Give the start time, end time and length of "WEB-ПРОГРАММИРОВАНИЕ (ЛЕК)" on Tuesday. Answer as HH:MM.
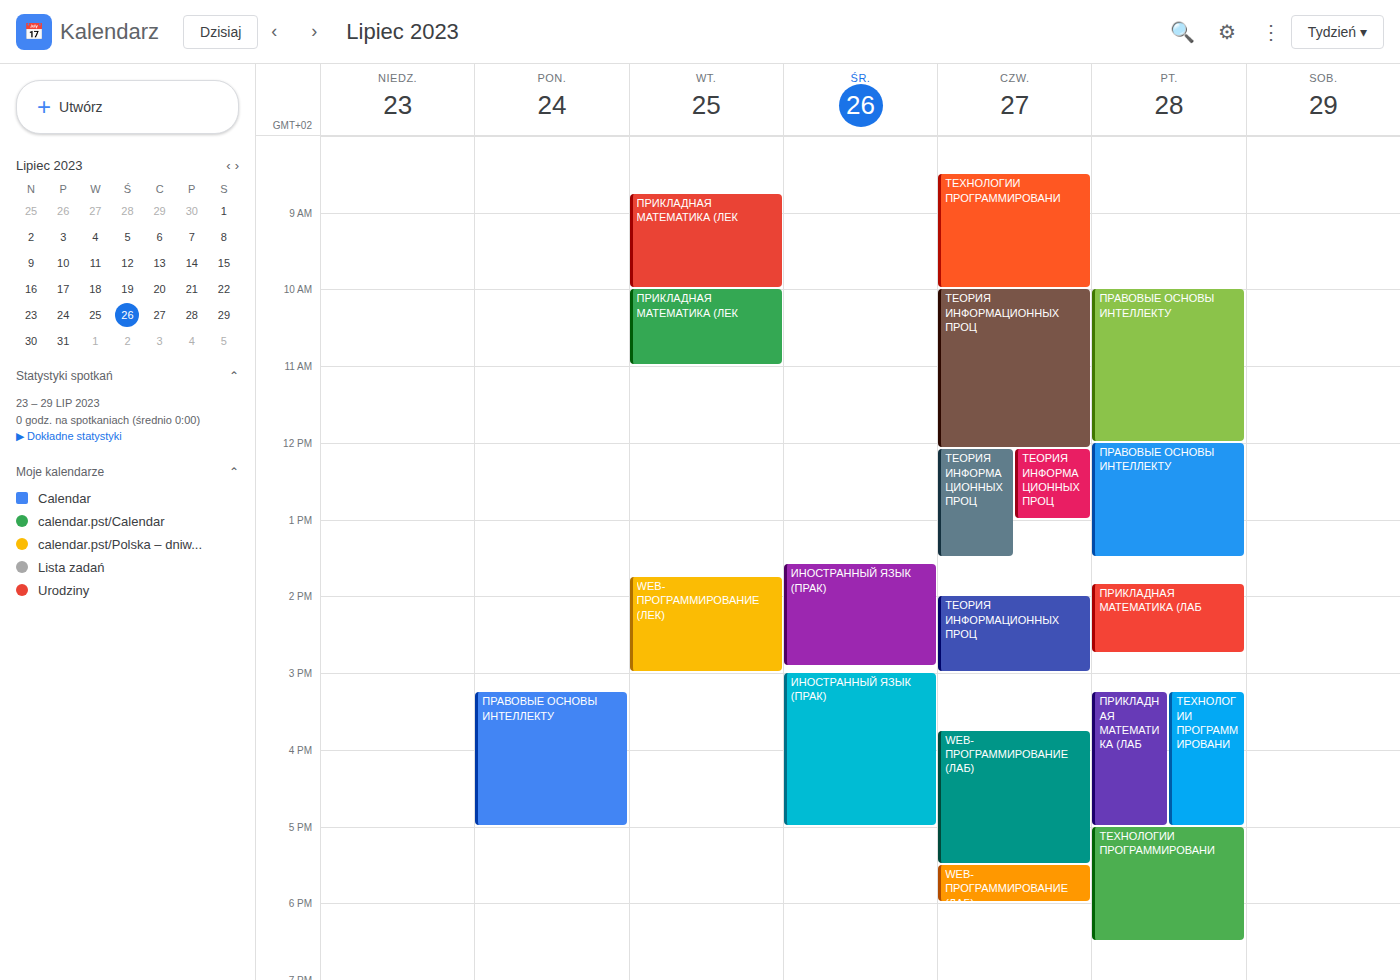
13:45 to 15:00, 1 hour 15 minutes